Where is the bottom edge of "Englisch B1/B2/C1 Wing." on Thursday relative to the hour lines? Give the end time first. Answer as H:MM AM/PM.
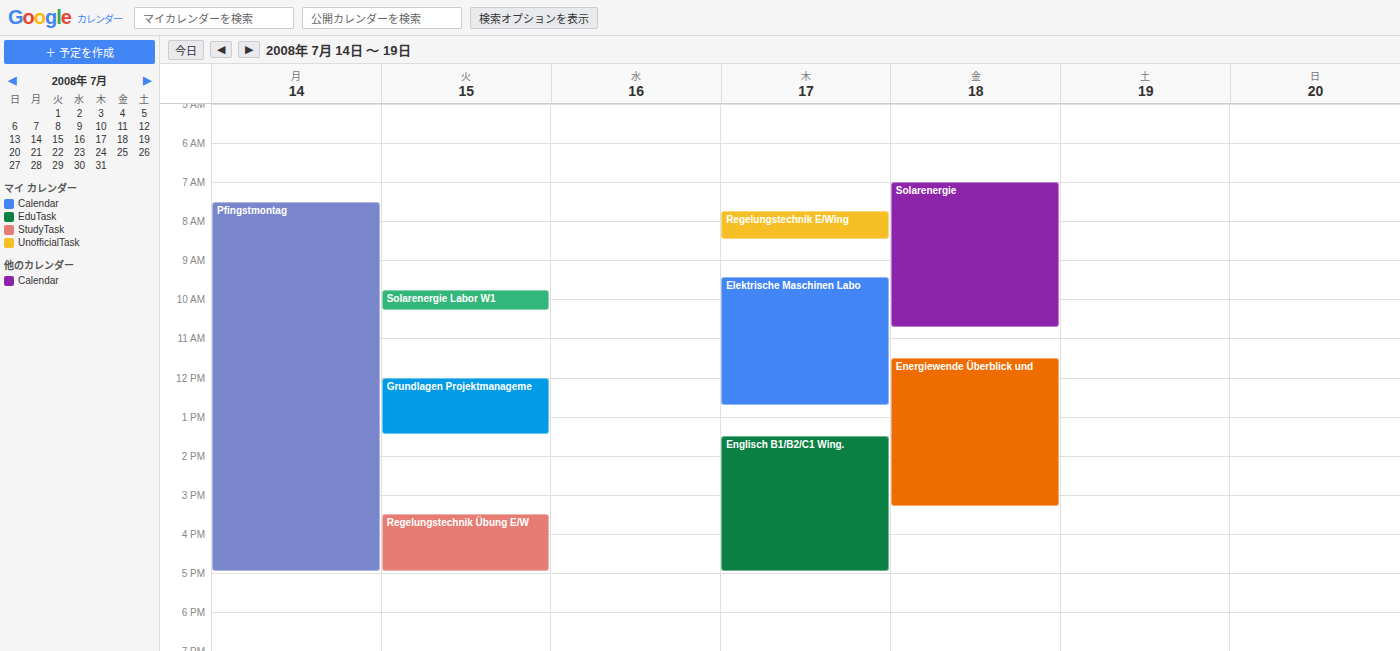
5:00 PM -- exactly on the 5 PM line.